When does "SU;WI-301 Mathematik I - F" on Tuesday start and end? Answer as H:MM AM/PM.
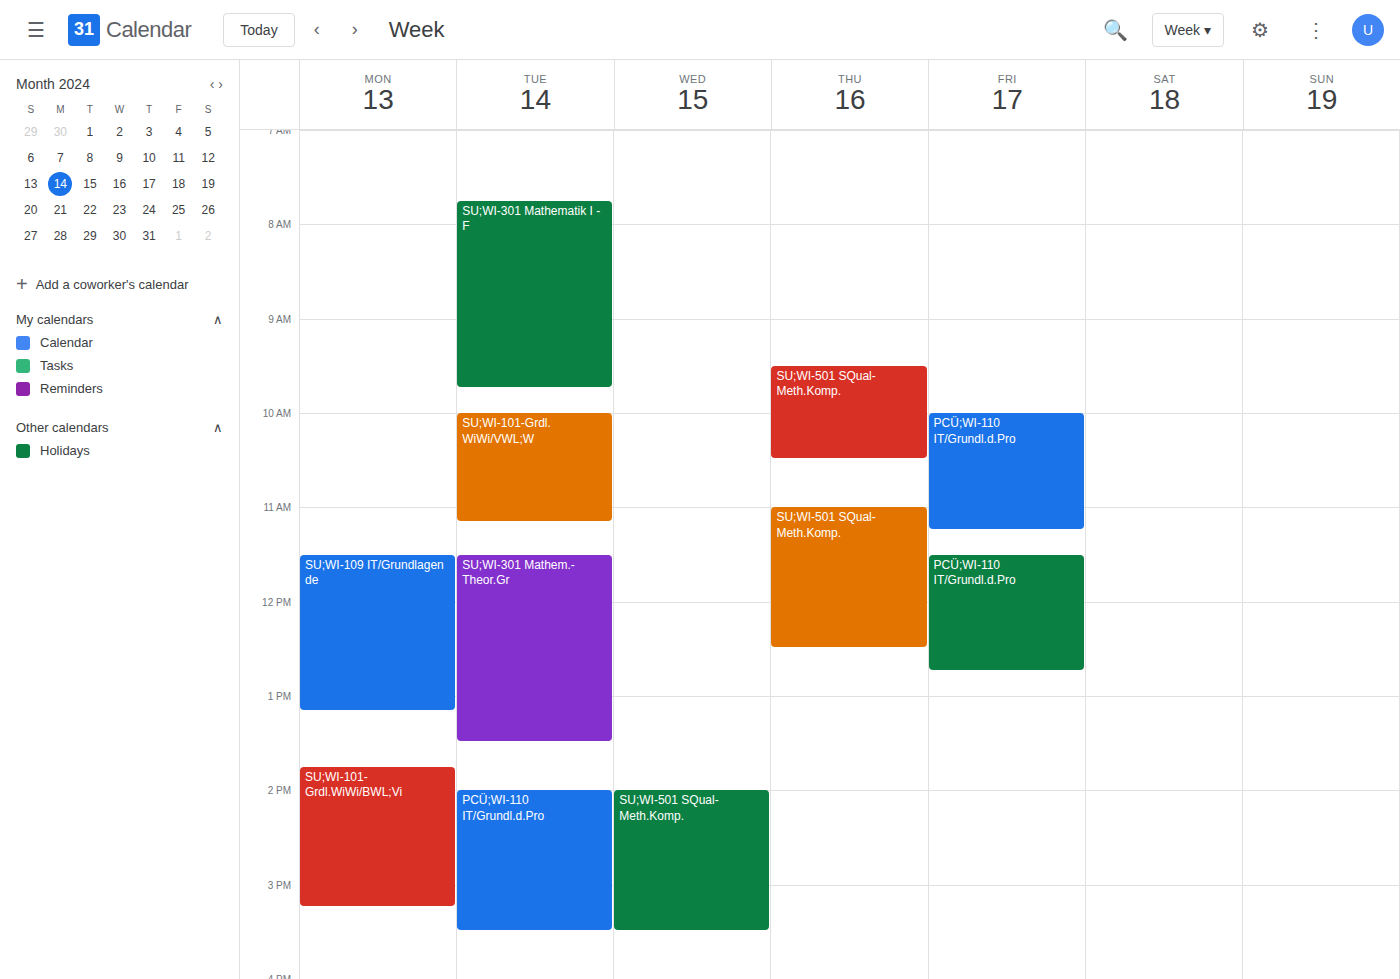
7:45 AM to 9:45 AM